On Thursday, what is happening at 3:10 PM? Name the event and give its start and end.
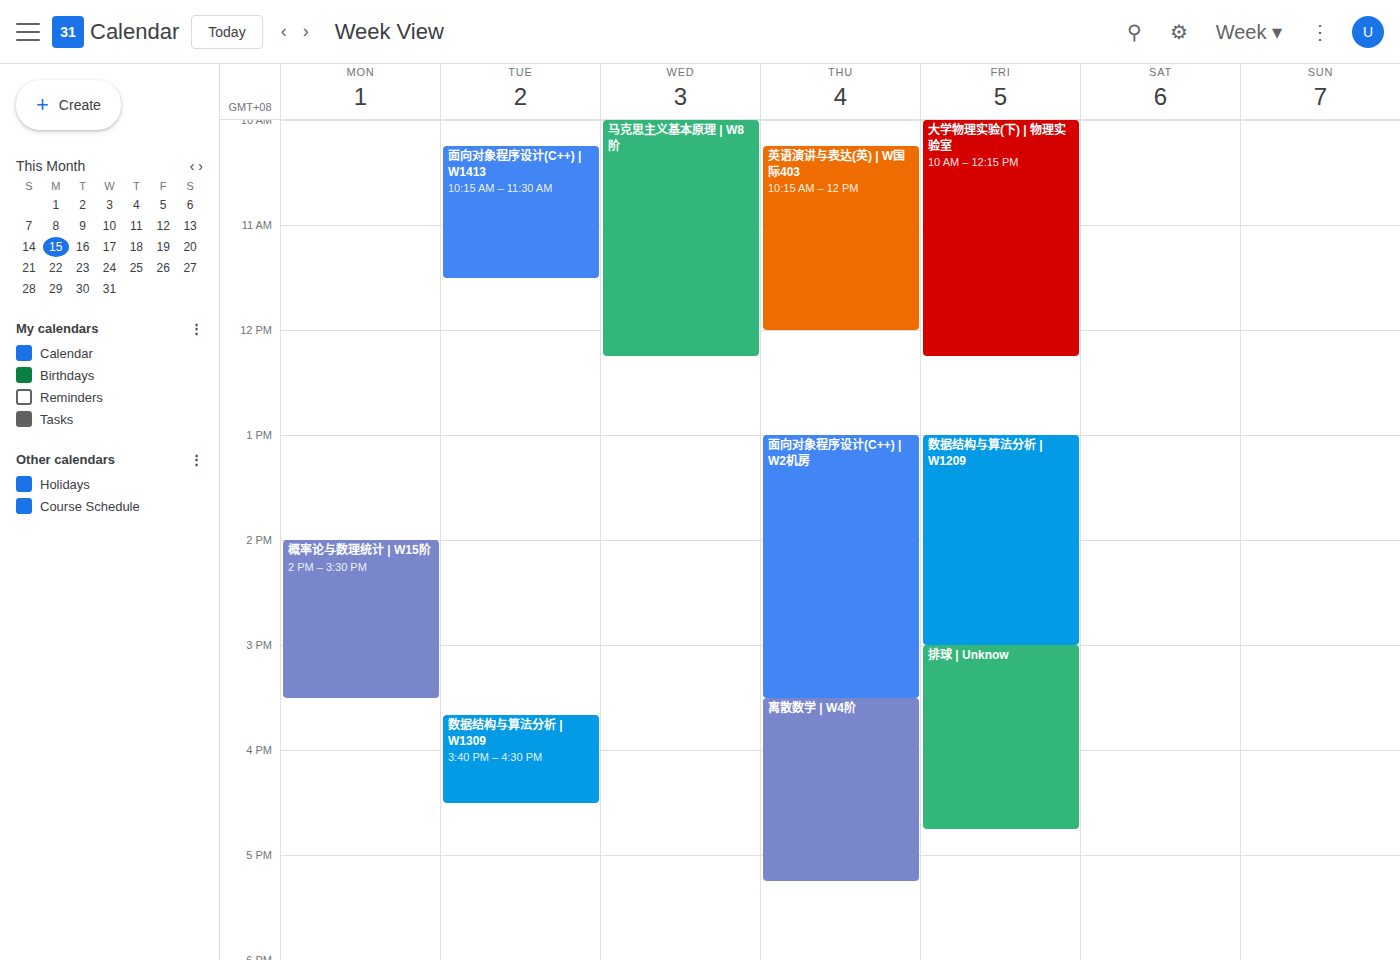
"面向对象程序设计(C++) | W2机房", 1:00 PM to 3:30 PM